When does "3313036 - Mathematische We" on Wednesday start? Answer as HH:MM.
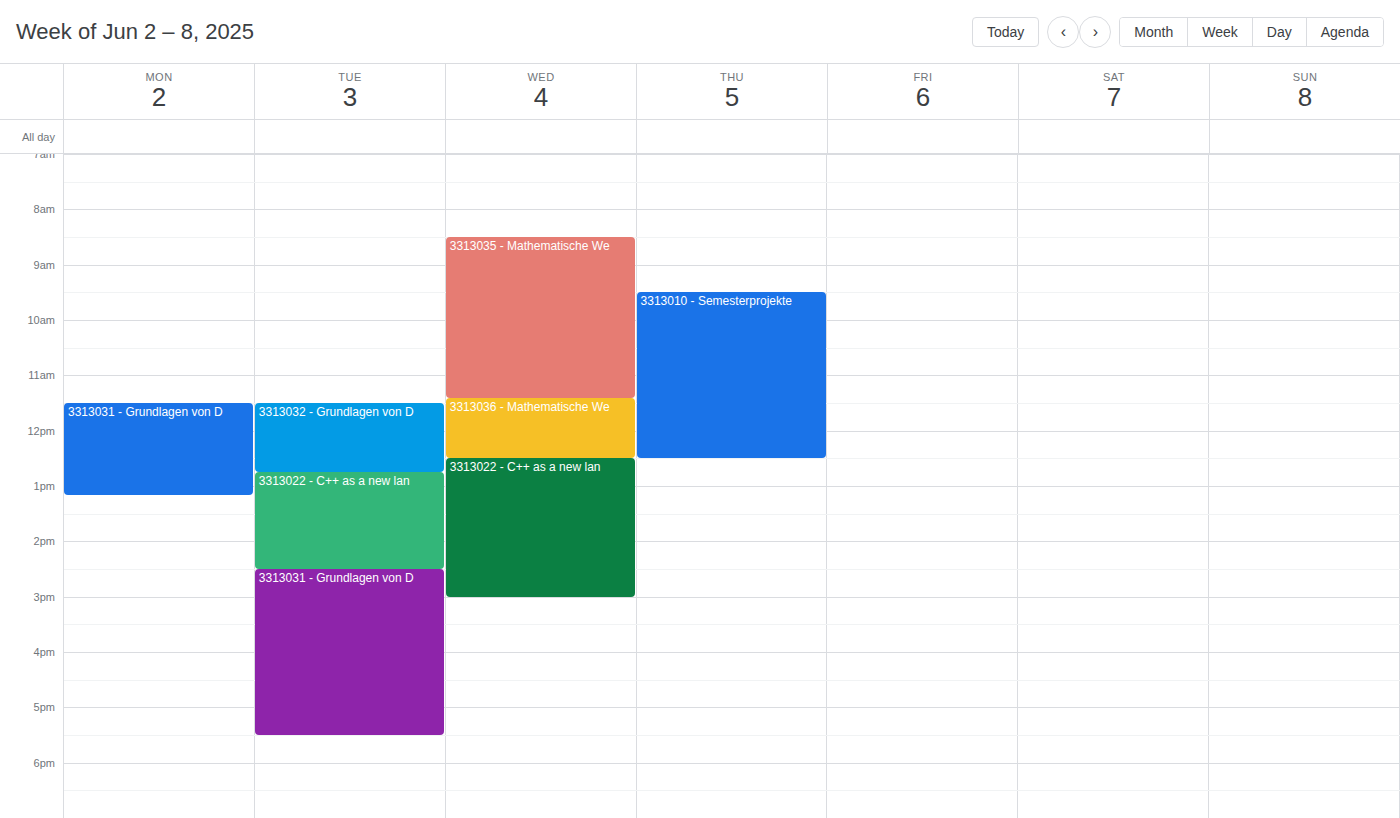
11:25